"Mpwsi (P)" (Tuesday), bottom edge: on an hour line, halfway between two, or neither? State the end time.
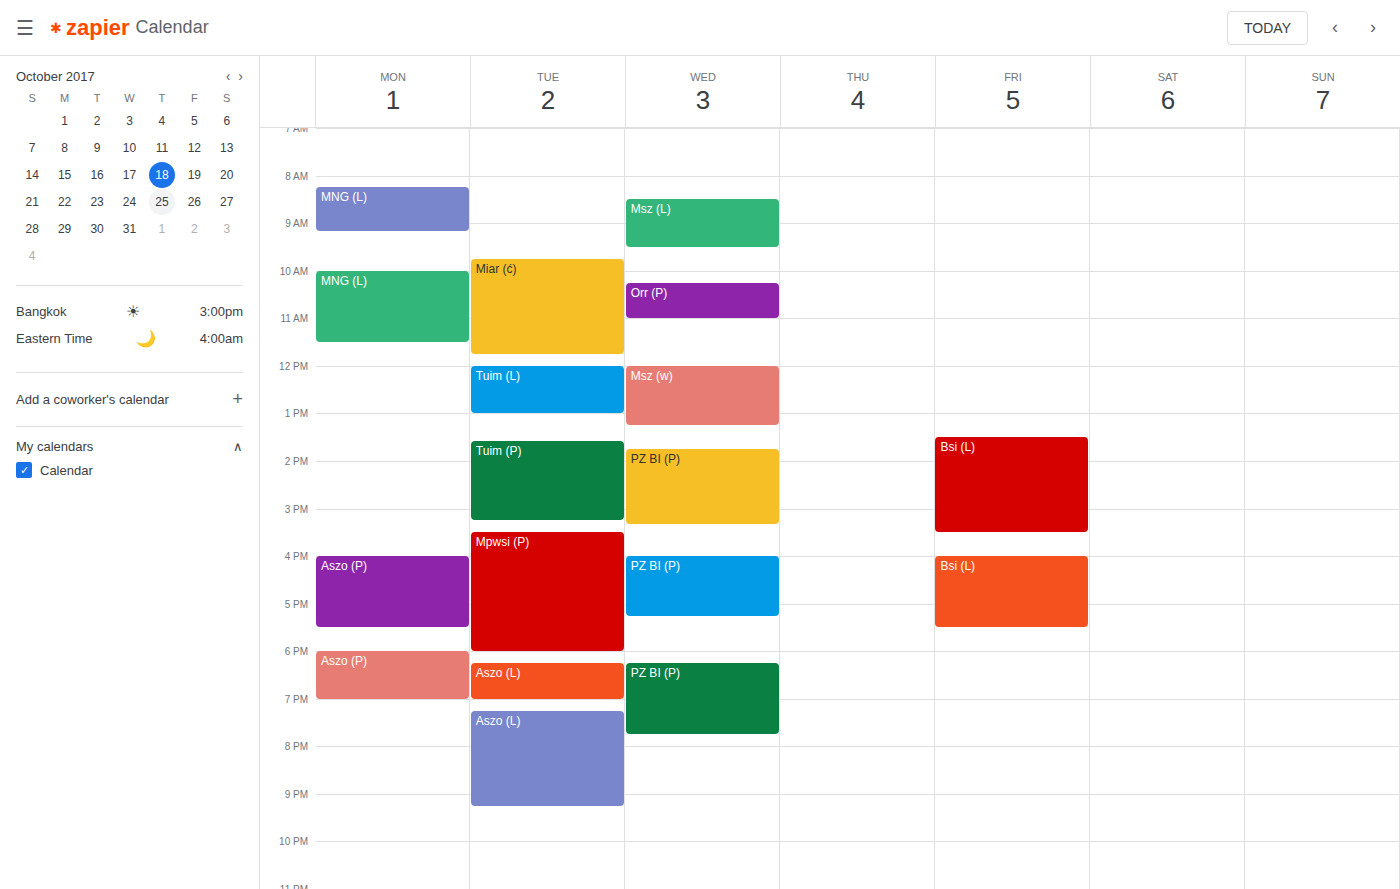
6:00 PM -- exactly on the 6 PM line.